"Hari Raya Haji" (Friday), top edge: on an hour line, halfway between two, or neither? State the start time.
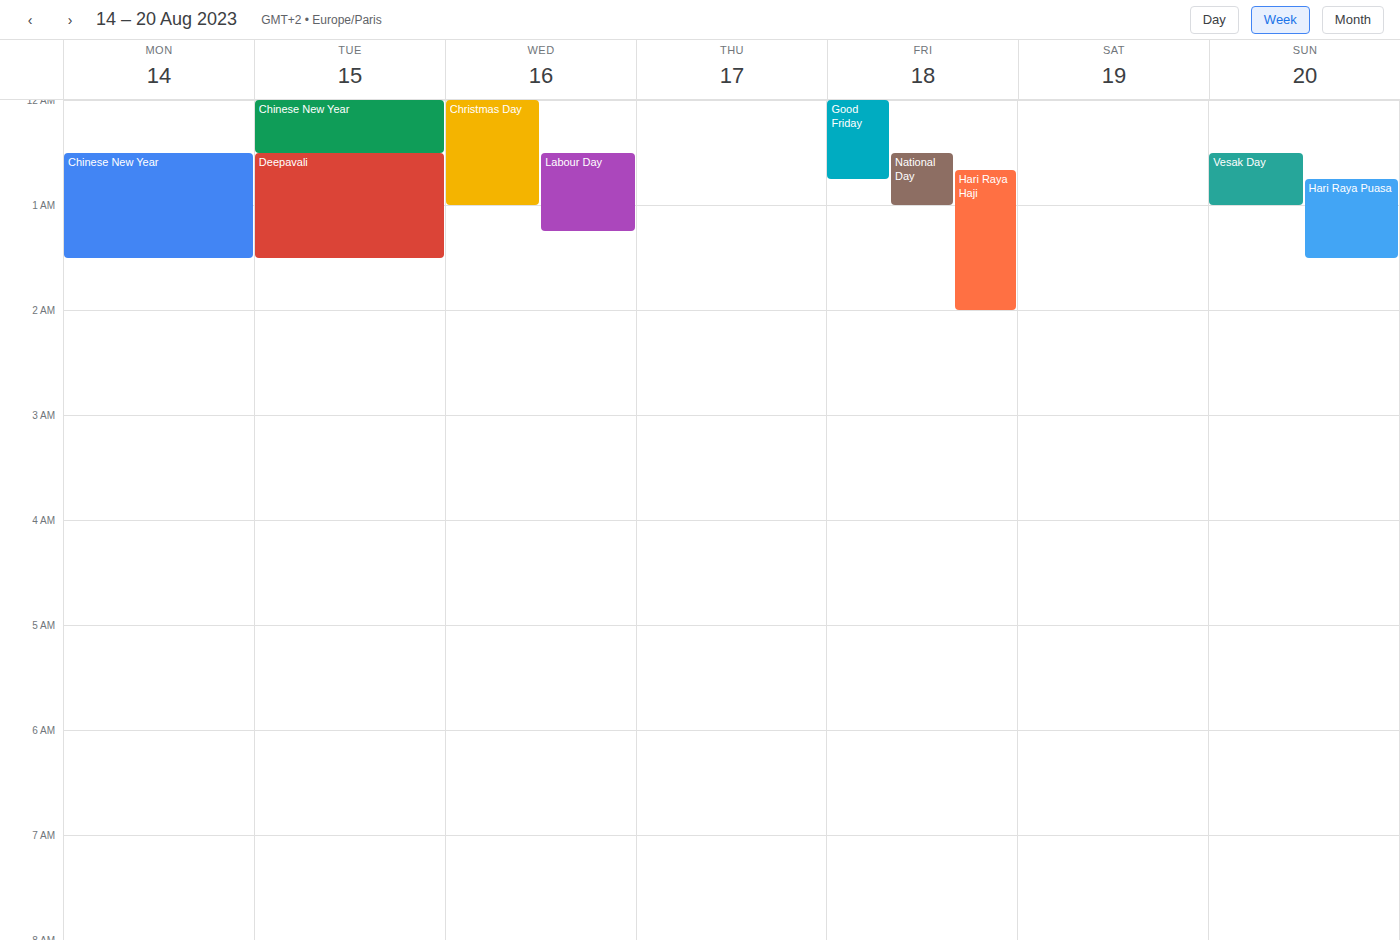
12:40 AM -- neither: 40 minutes below the 12 AM line and 20 minutes above the 1 AM line.